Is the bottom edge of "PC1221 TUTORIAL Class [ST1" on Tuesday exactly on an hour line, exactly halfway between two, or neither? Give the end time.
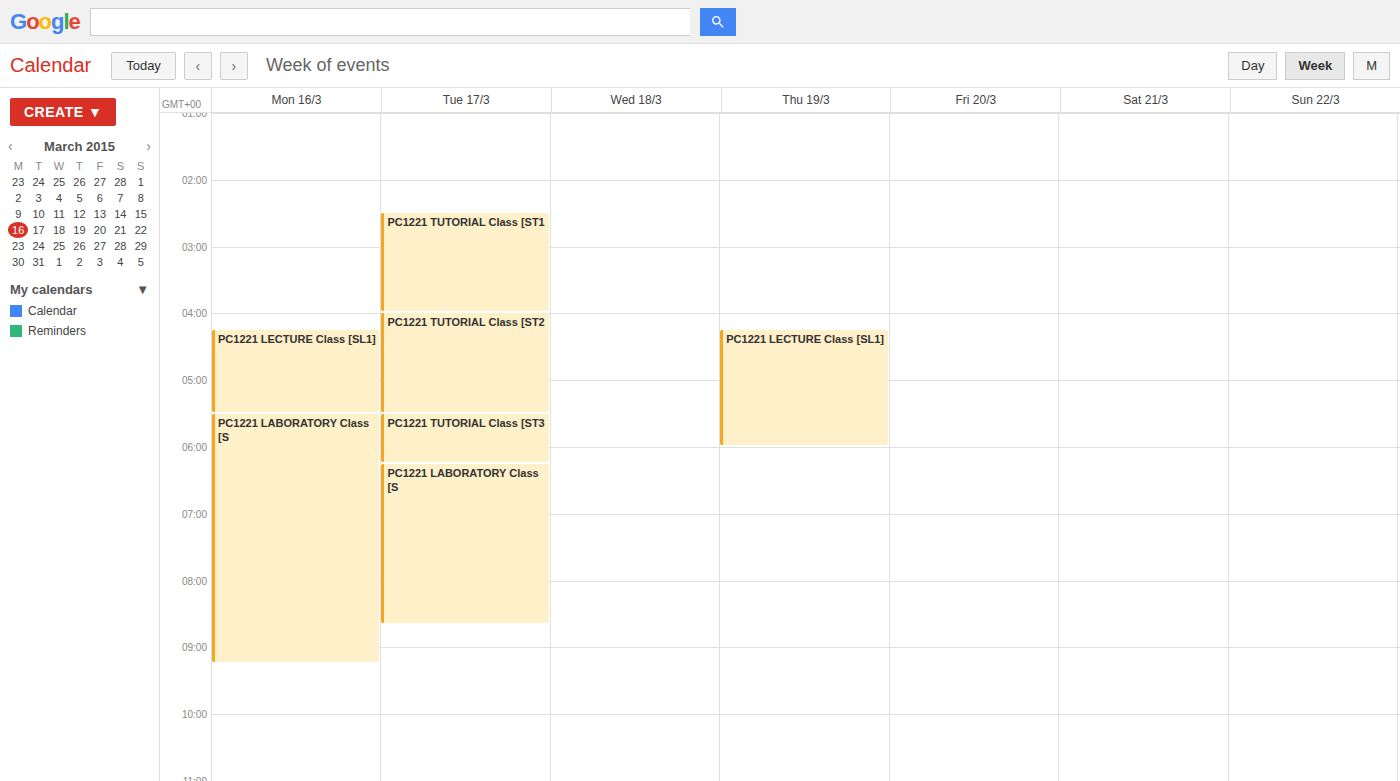
4:00 AM -- exactly on the 4 AM line.